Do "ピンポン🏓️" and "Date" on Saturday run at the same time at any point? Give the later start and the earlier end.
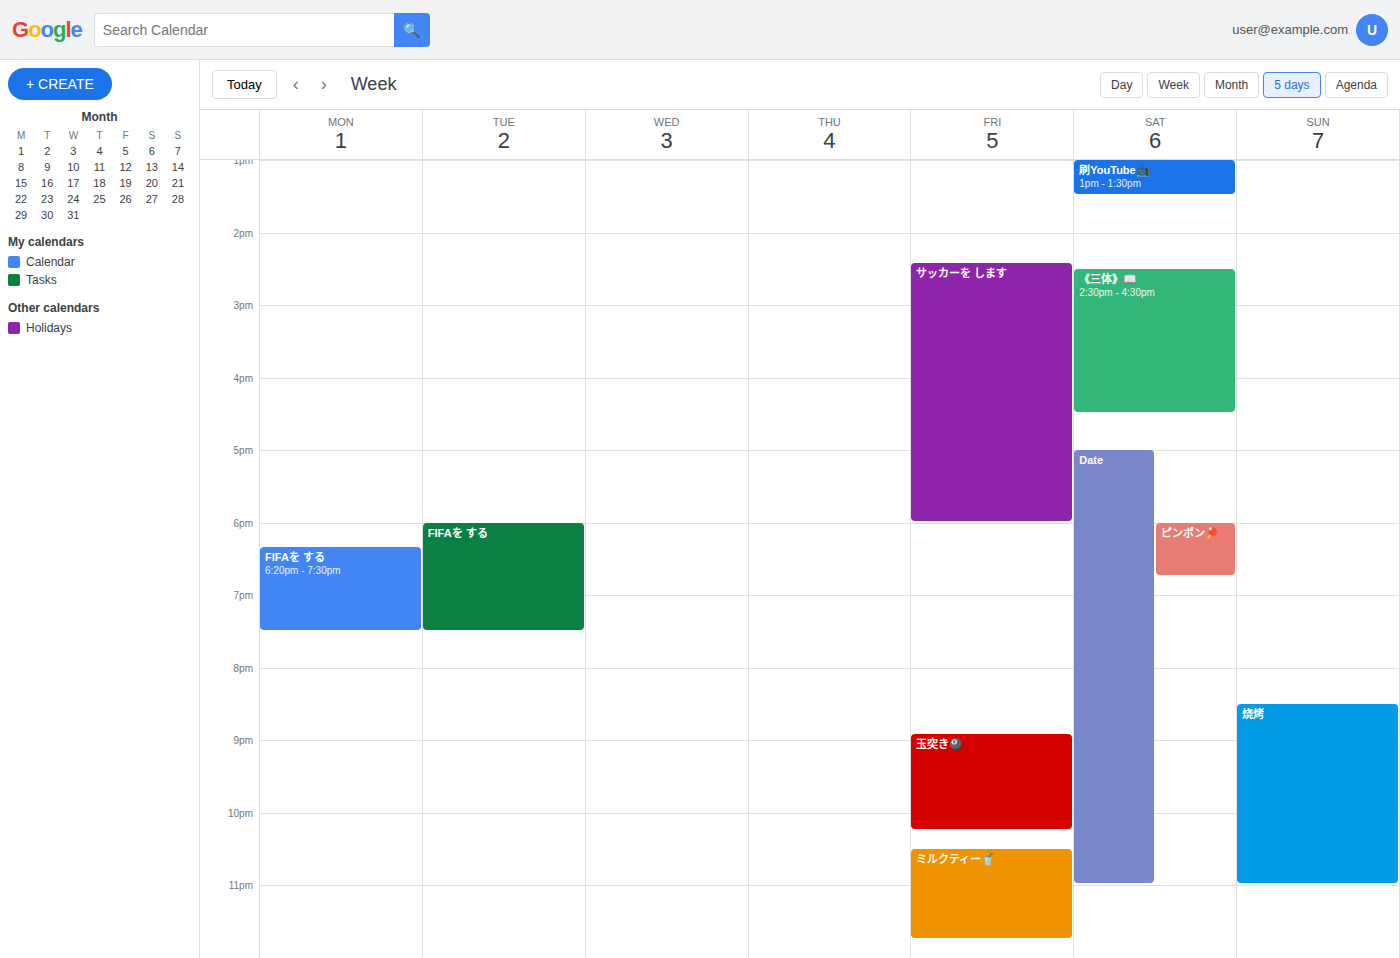
"ピンポン🏓️" runs 6:00 PM to 6:45 PM, inside "Date" -- they overlap.